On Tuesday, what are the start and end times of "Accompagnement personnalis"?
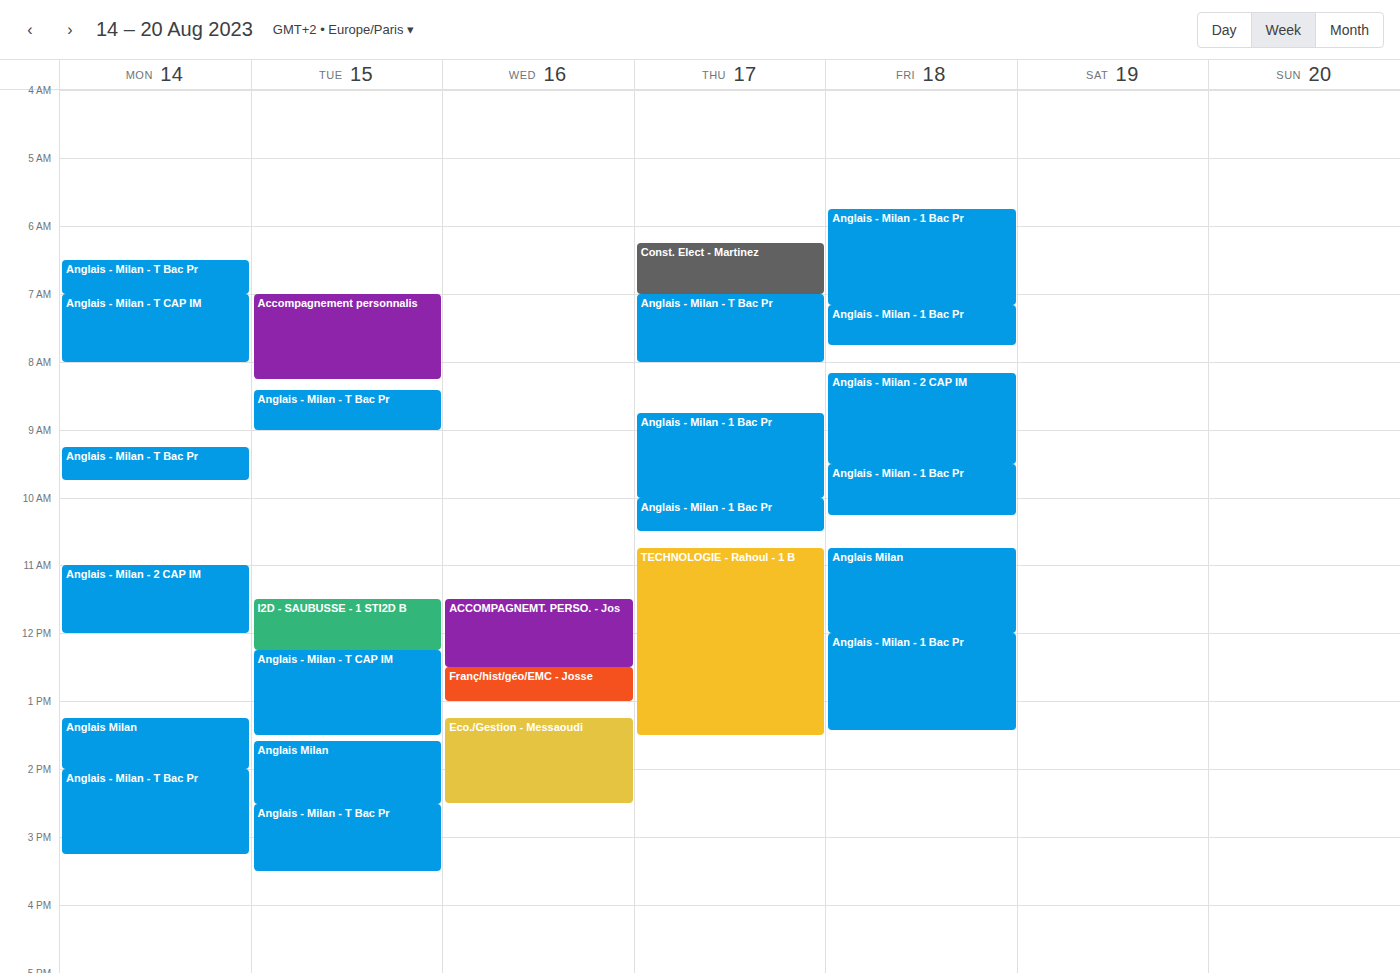
7:00 AM to 8:15 AM